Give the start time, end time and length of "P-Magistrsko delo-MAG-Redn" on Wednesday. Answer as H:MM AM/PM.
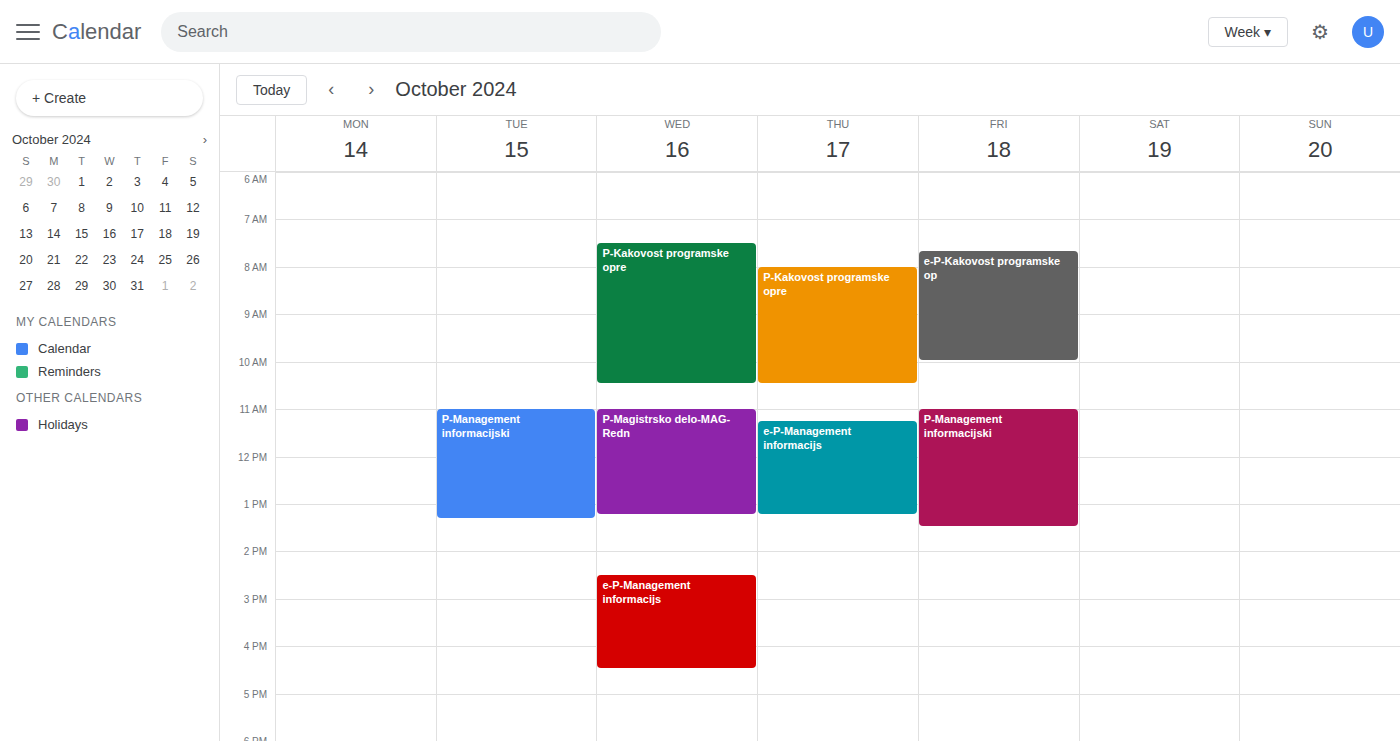
11:00 AM to 1:15 PM, 2 hours 15 minutes